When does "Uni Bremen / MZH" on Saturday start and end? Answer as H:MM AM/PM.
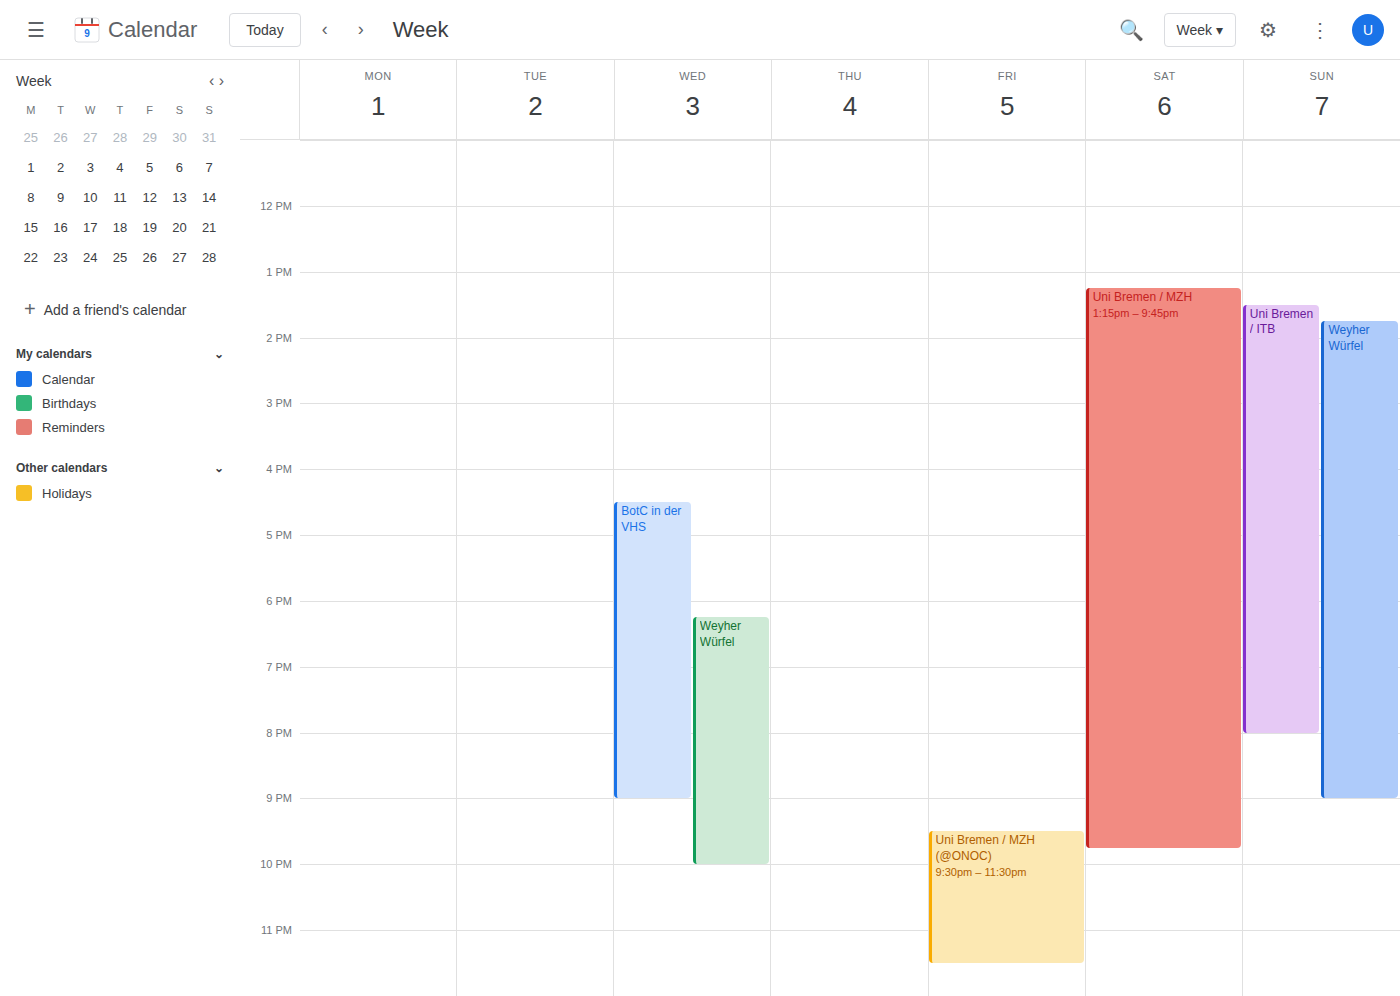
1:15 PM to 9:45 PM